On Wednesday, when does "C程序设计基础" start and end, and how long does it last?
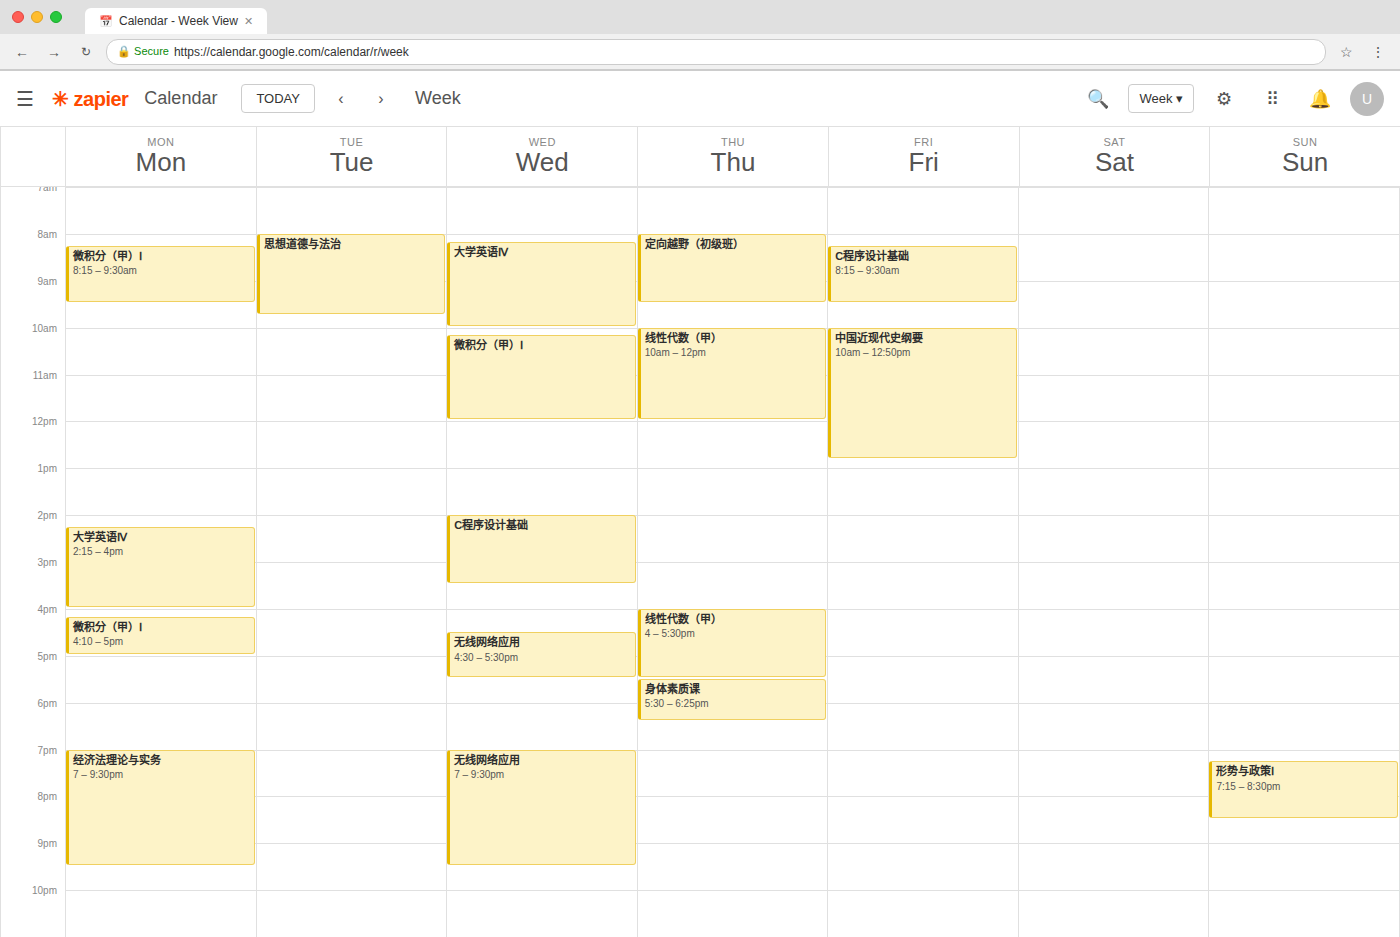
2:00 PM to 3:30 PM, 1 hour 30 minutes